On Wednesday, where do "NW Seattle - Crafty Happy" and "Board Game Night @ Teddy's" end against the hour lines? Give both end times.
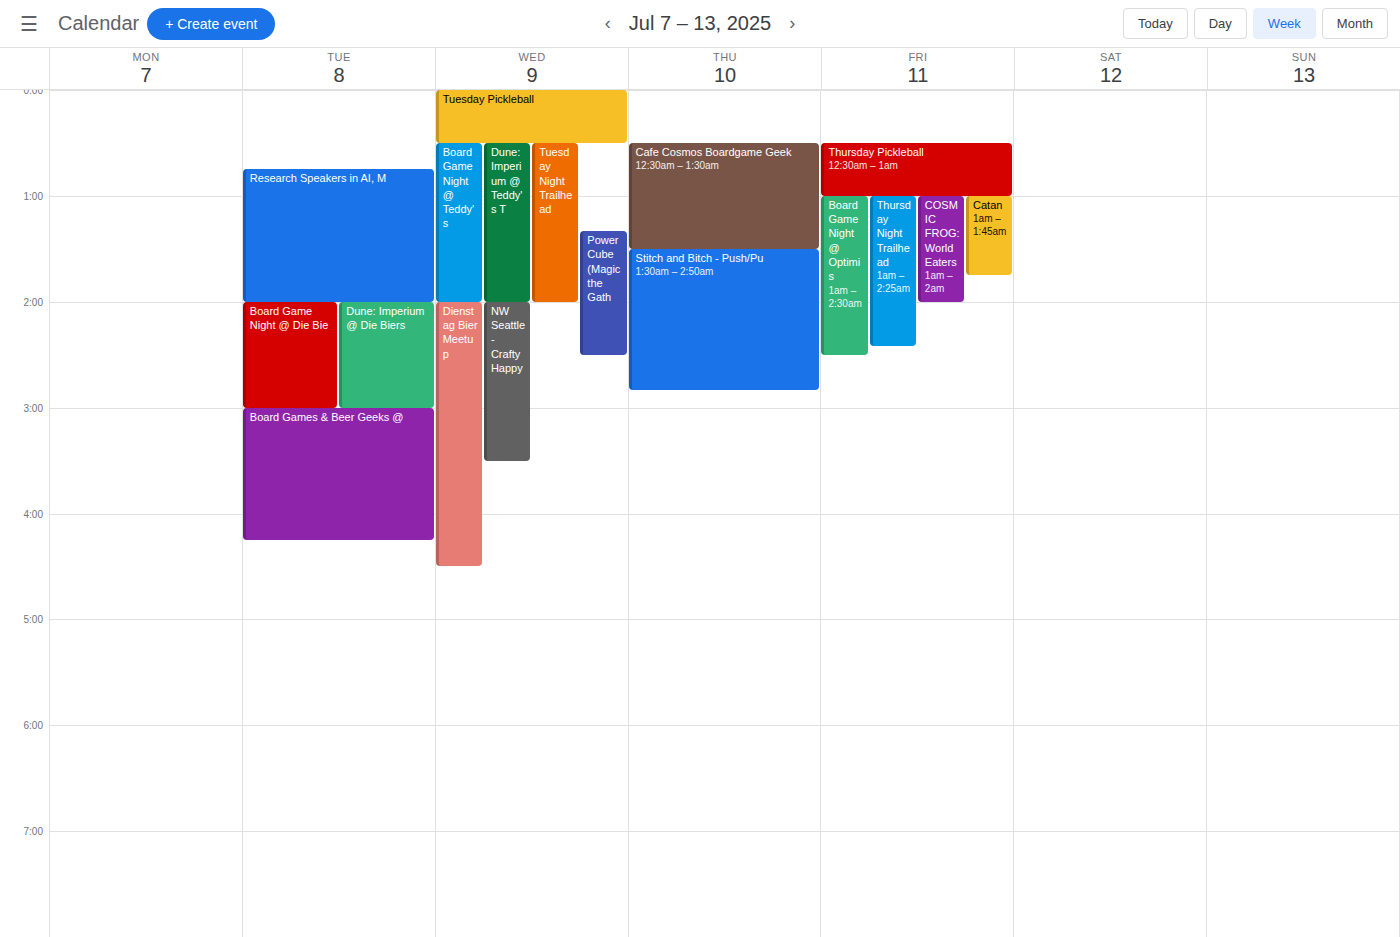
"NW Seattle - Crafty Happy": 3:30 AM, halfway between the 3 AM and 4 AM lines. "Board Game Night @ Teddy's": 2:00 AM, exactly on the 2 AM line.